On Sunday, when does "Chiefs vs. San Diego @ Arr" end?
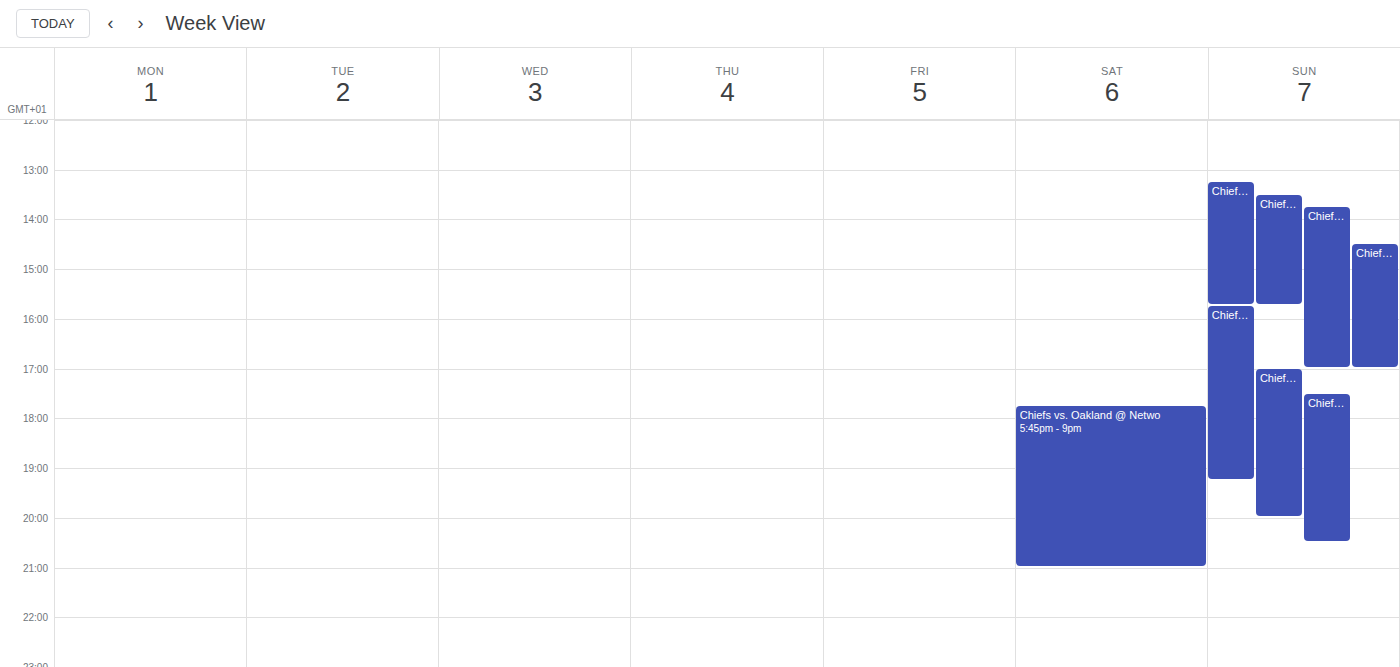
5:00 PM